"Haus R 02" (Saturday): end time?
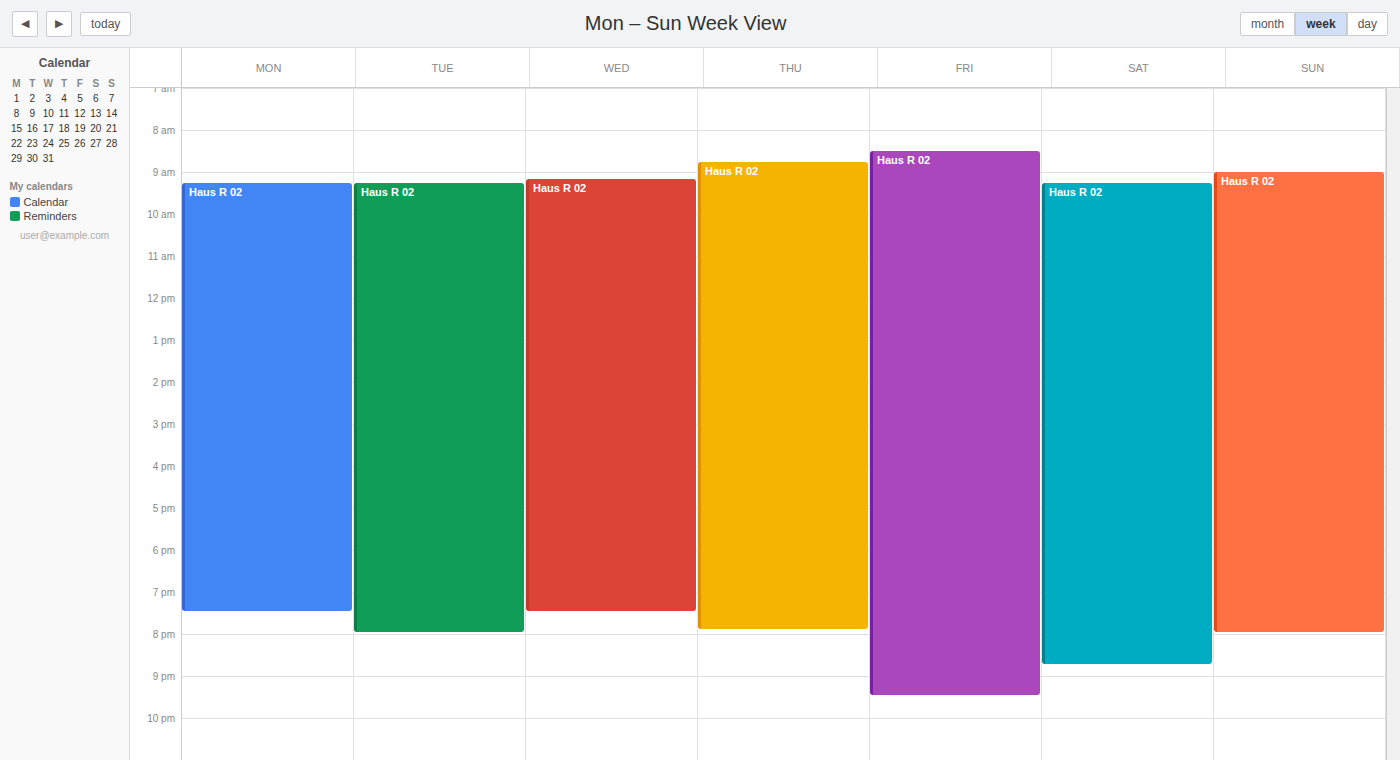
8:45 PM